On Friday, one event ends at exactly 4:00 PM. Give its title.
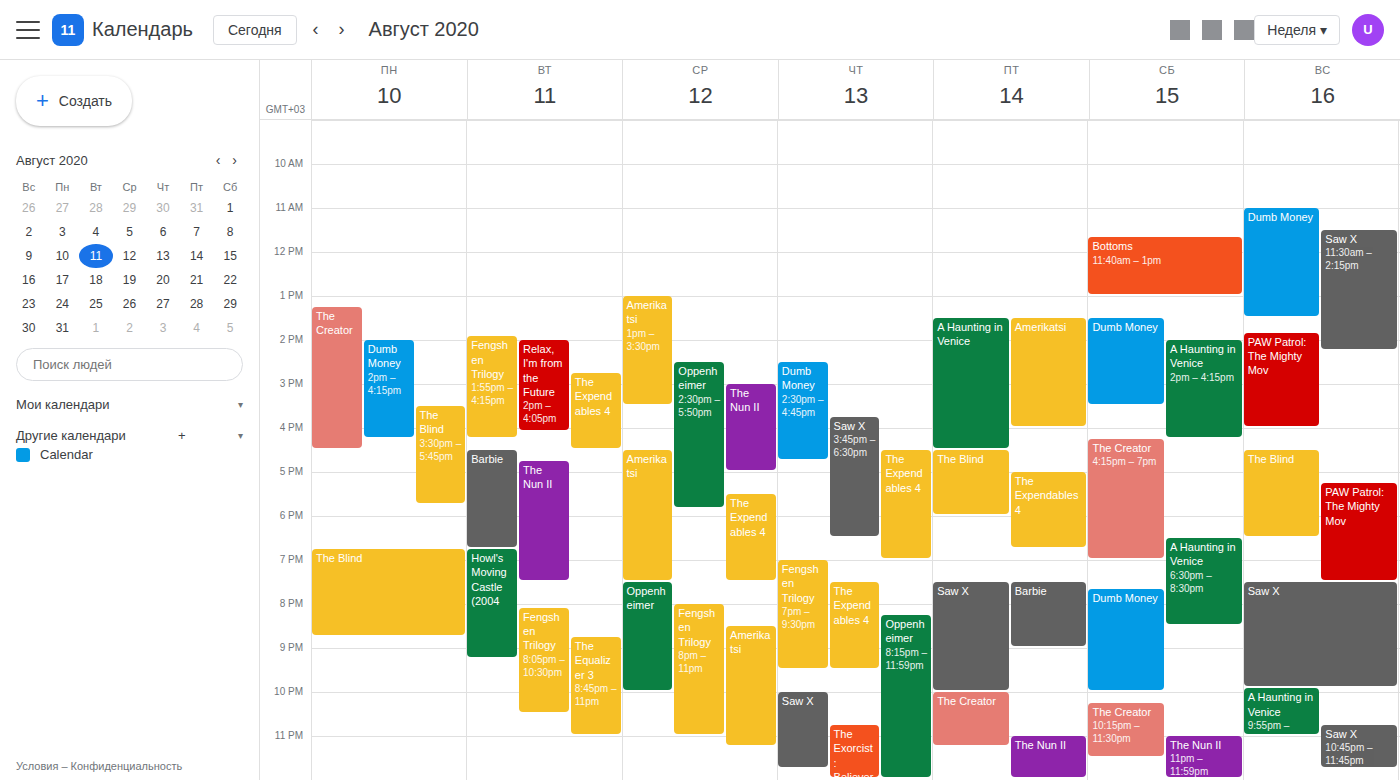
"Amerikatsi"